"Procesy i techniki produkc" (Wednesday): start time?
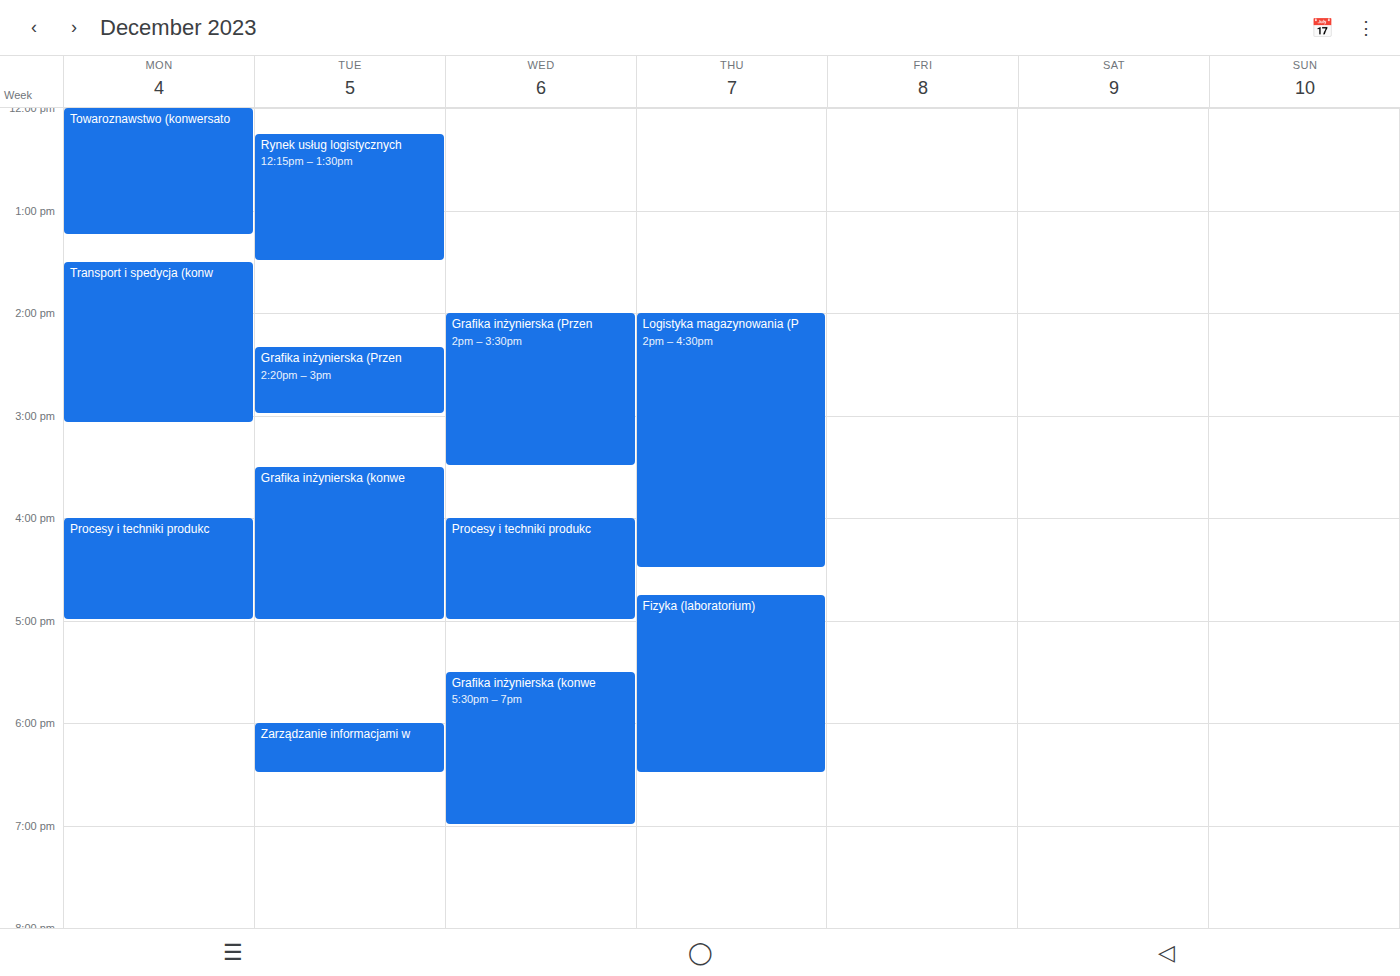
4:00 PM